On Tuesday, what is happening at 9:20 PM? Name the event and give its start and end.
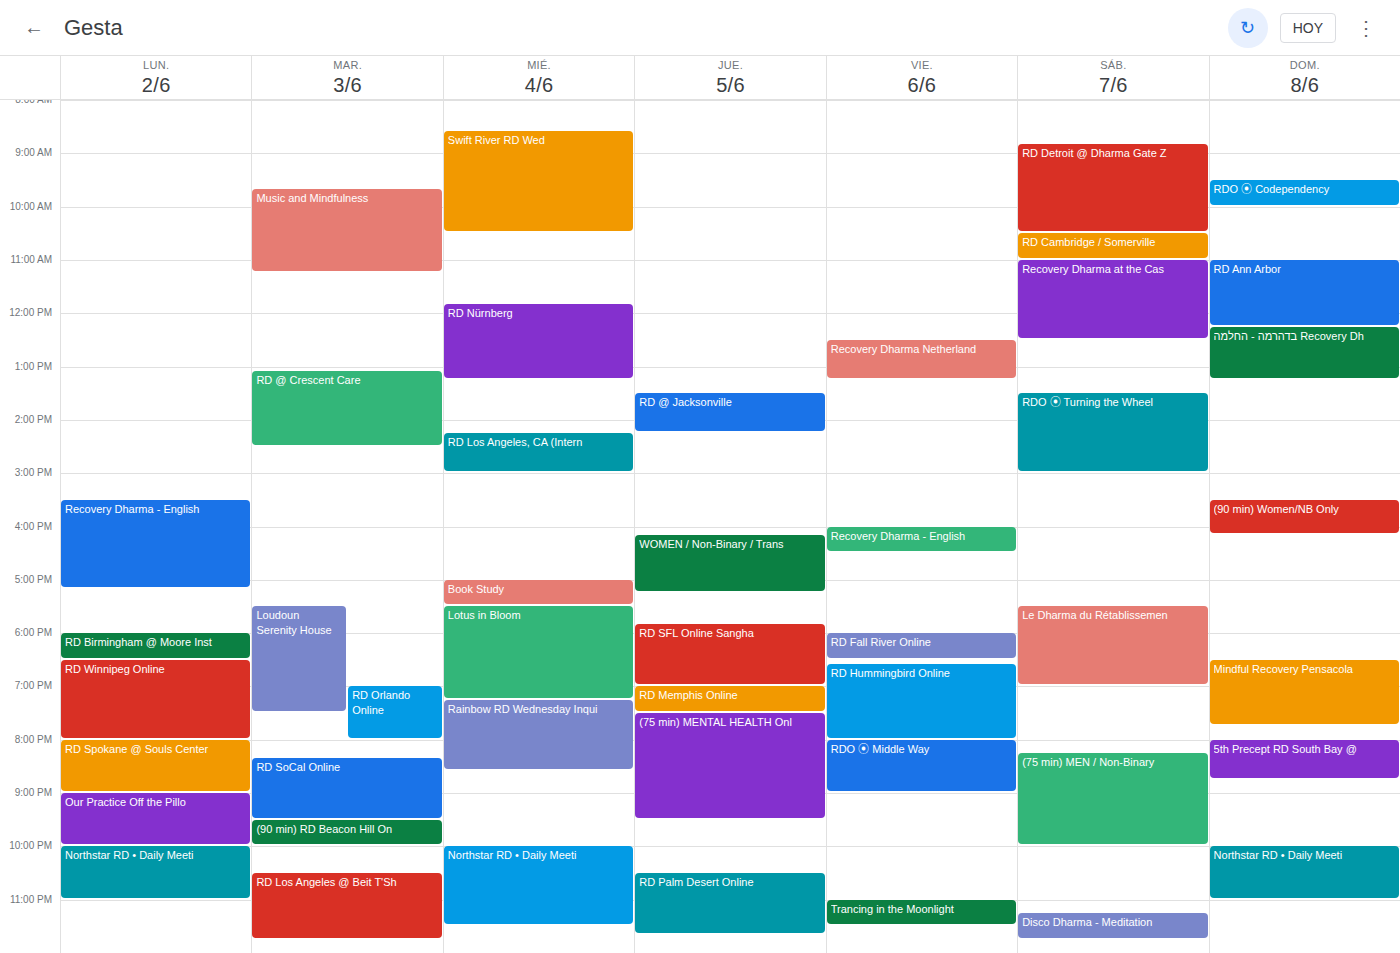
"RD SoCal Online", 8:20 PM to 9:30 PM